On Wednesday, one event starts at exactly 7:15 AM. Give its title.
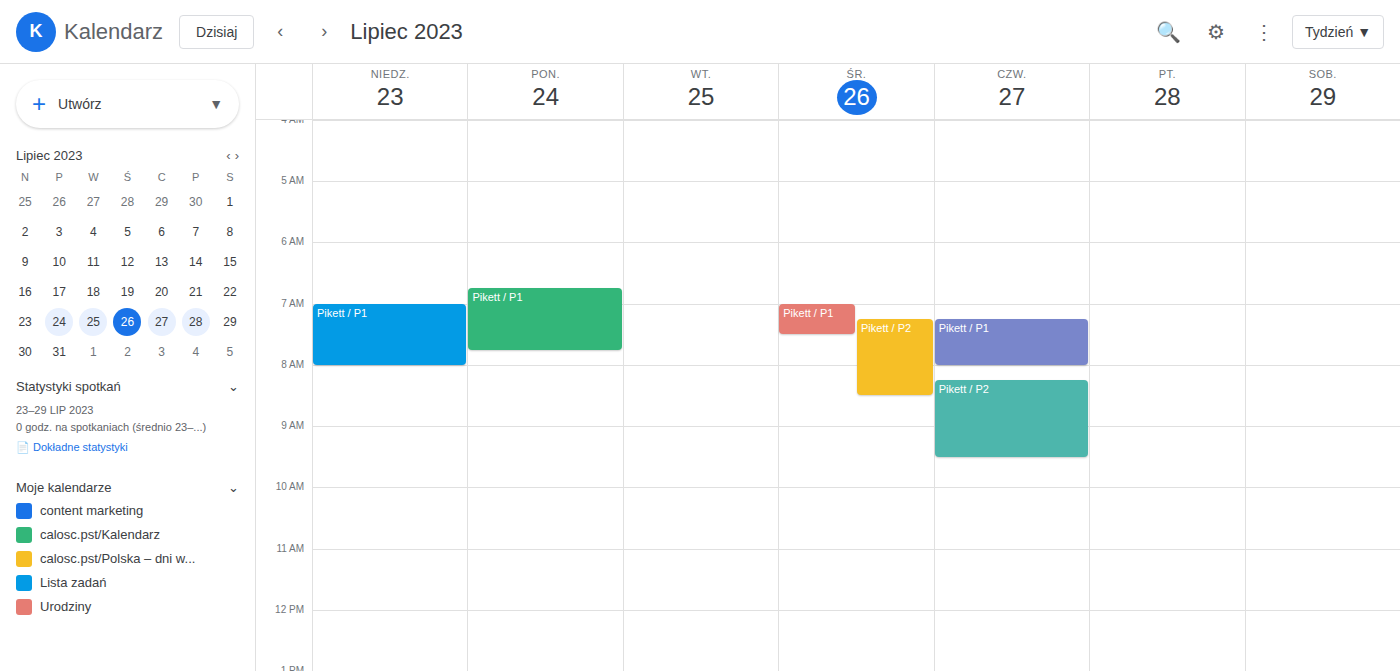
"Pikett / P2"